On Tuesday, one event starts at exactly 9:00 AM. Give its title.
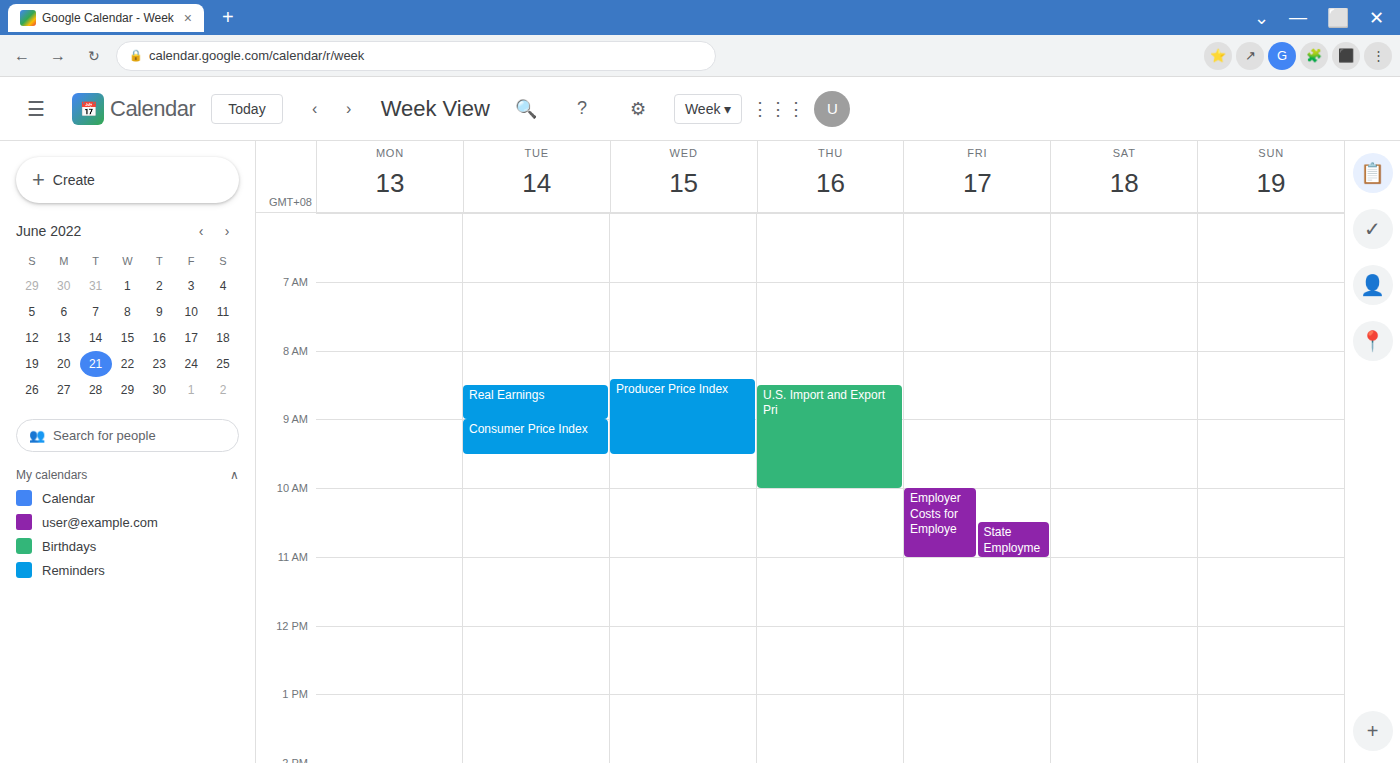
"Consumer Price Index"